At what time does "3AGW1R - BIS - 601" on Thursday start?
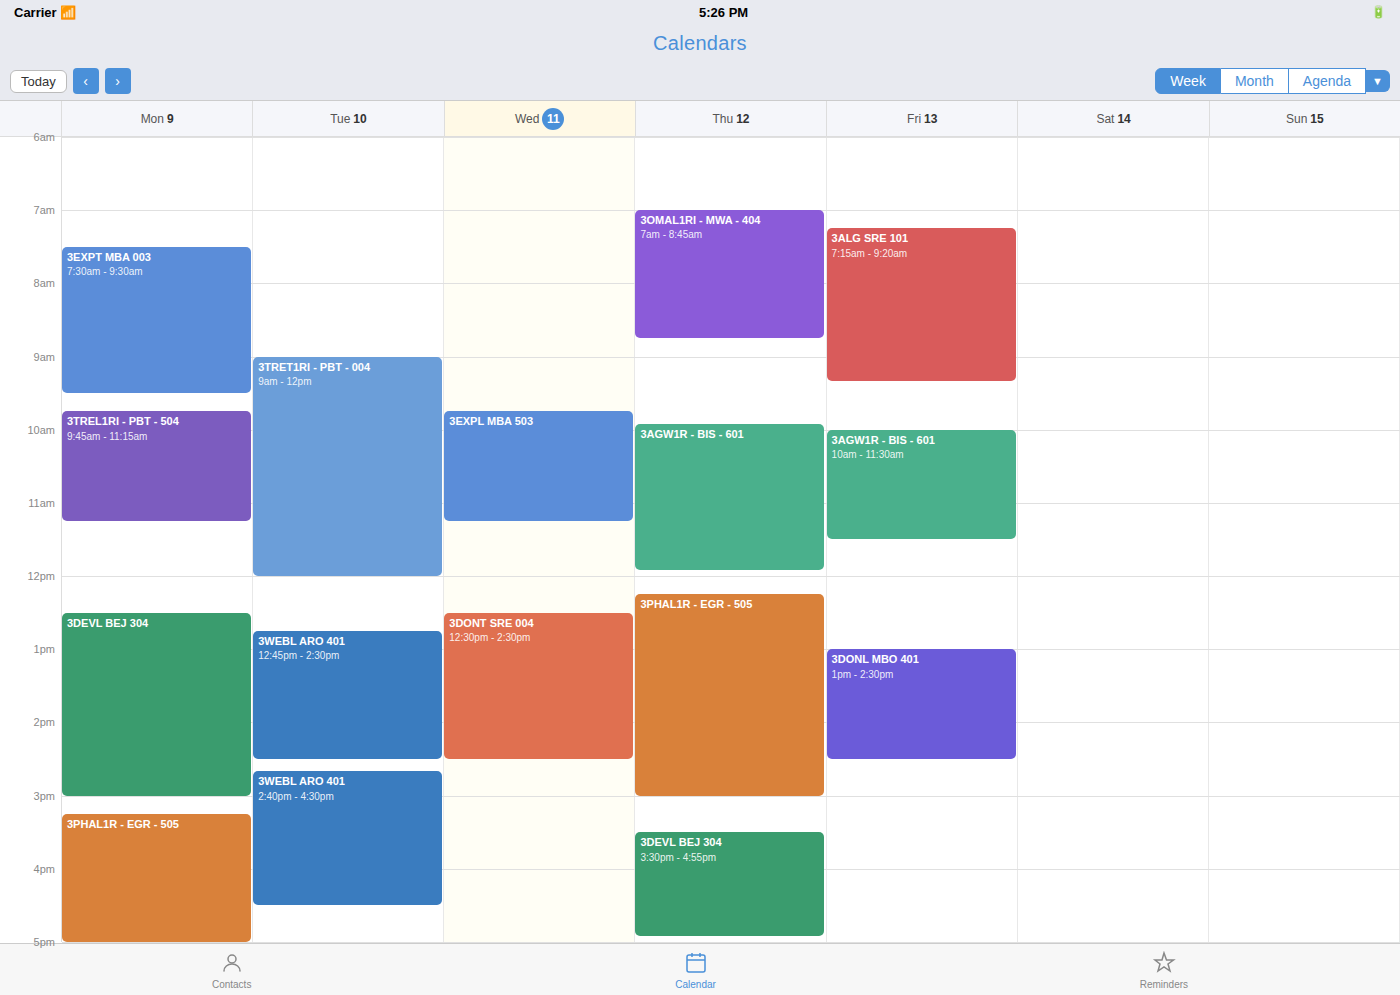
9:55 AM